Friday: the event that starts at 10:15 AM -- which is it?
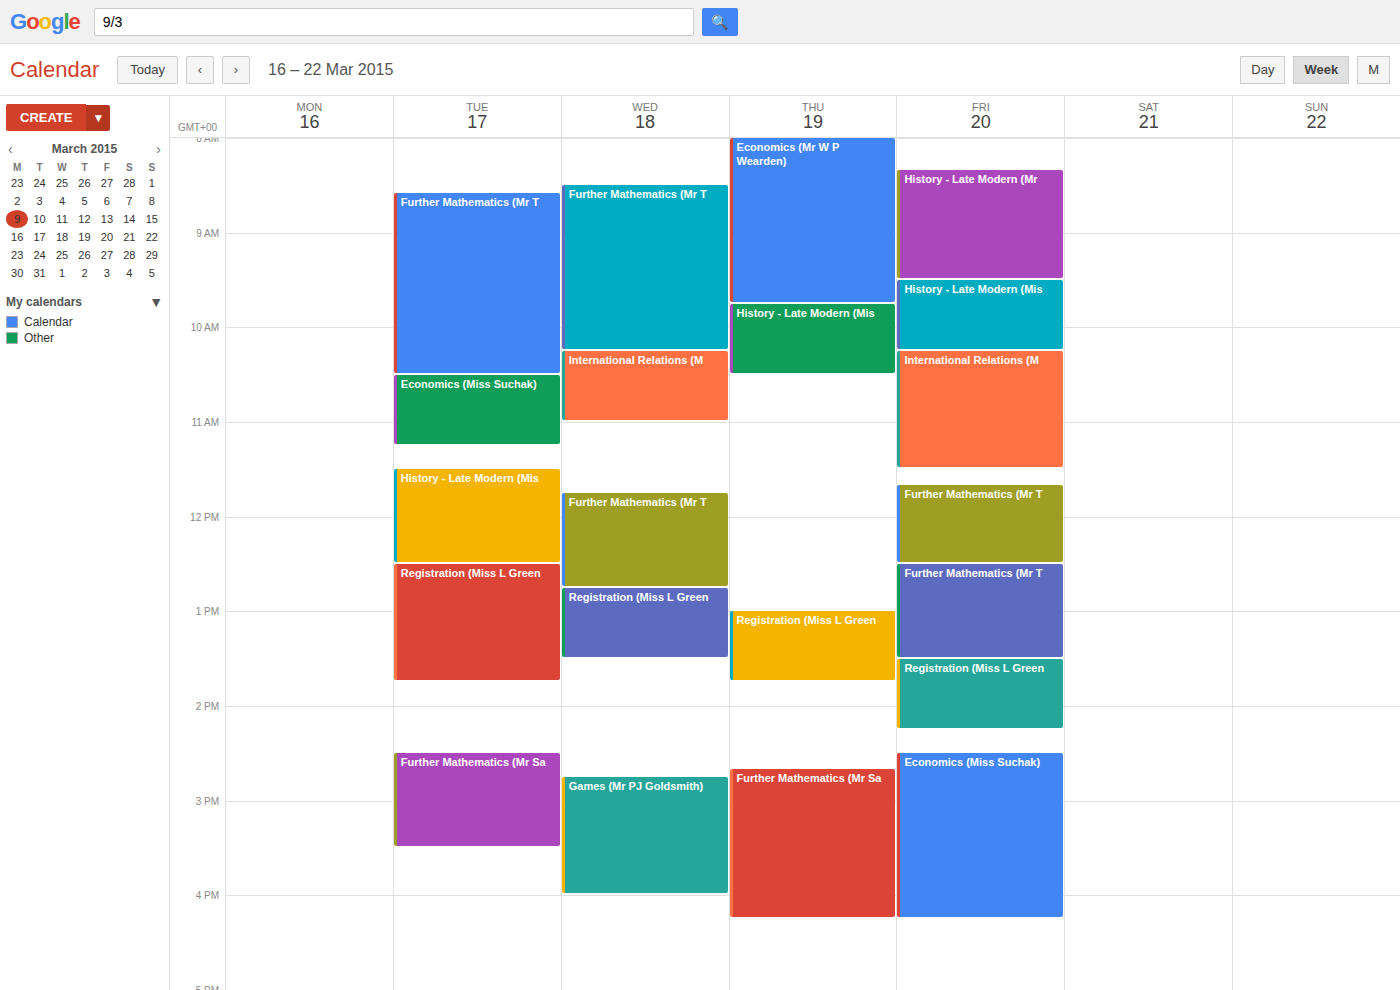
"International Relations (M"